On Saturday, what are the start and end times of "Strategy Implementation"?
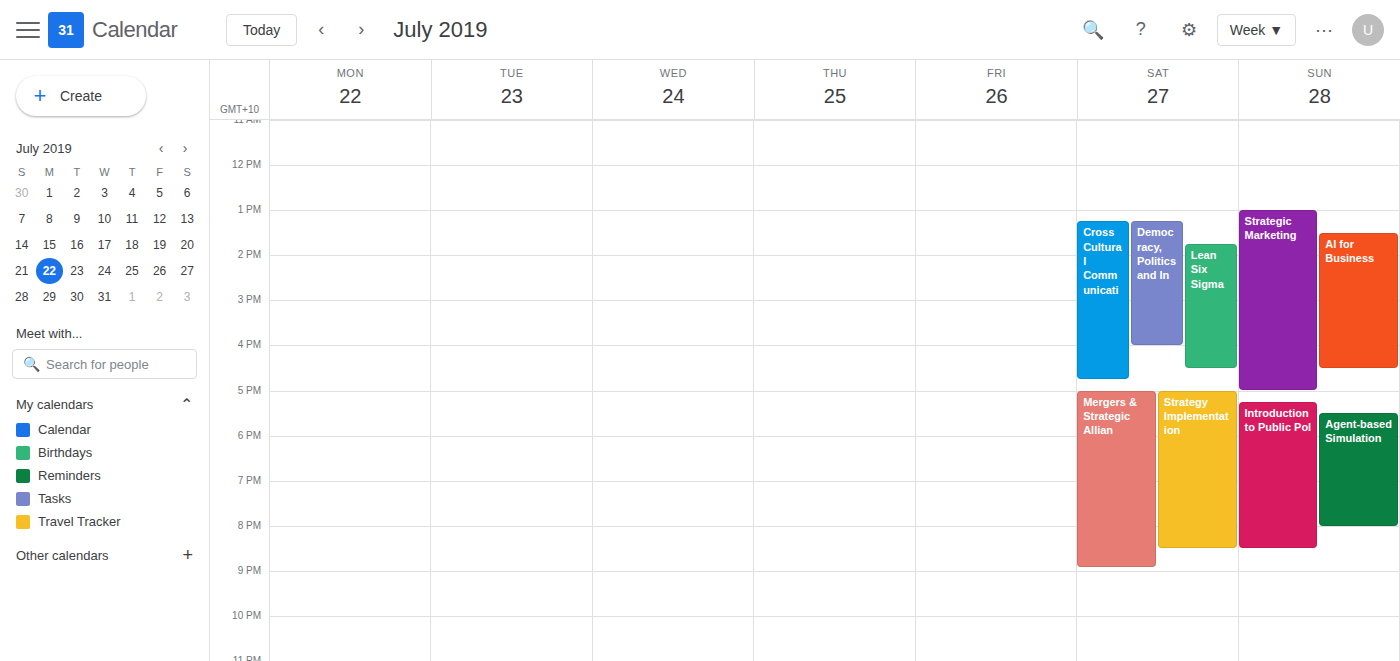
5:00 PM to 8:30 PM